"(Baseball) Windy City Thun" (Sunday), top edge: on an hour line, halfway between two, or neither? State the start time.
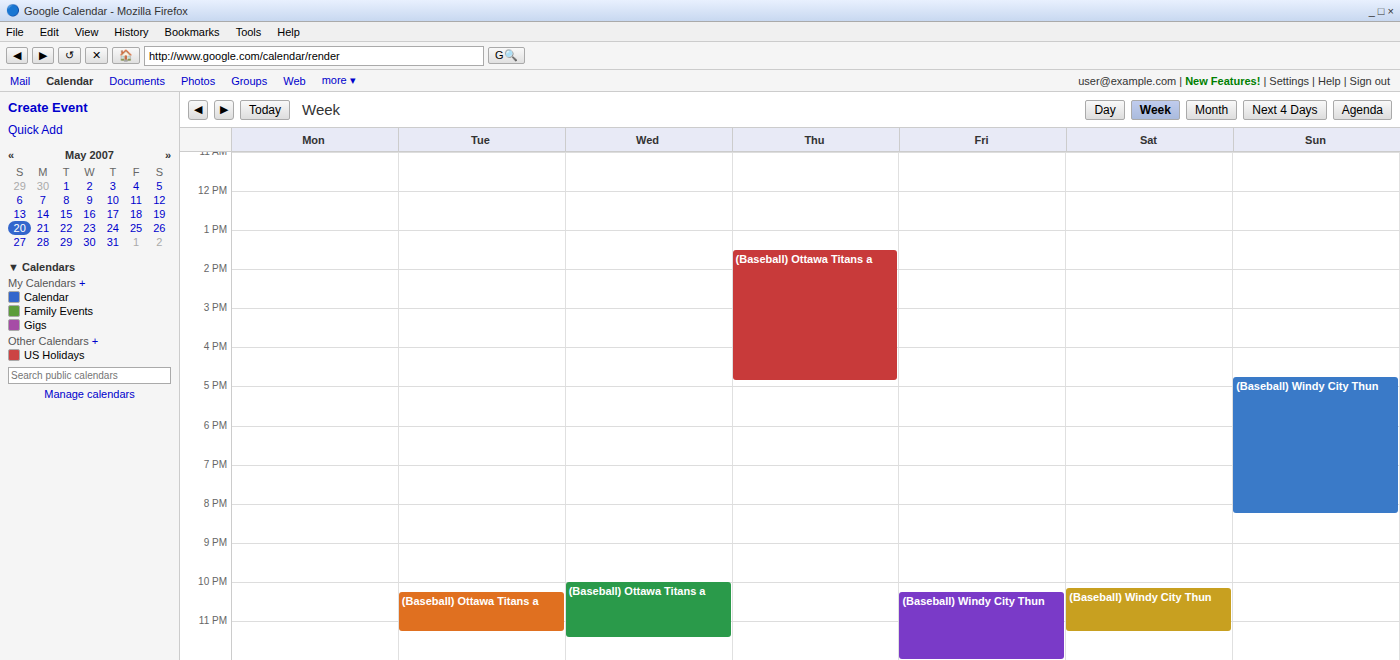
16:45 -- neither: three quarters of the way from the 16:00 line to the 17:00 line.